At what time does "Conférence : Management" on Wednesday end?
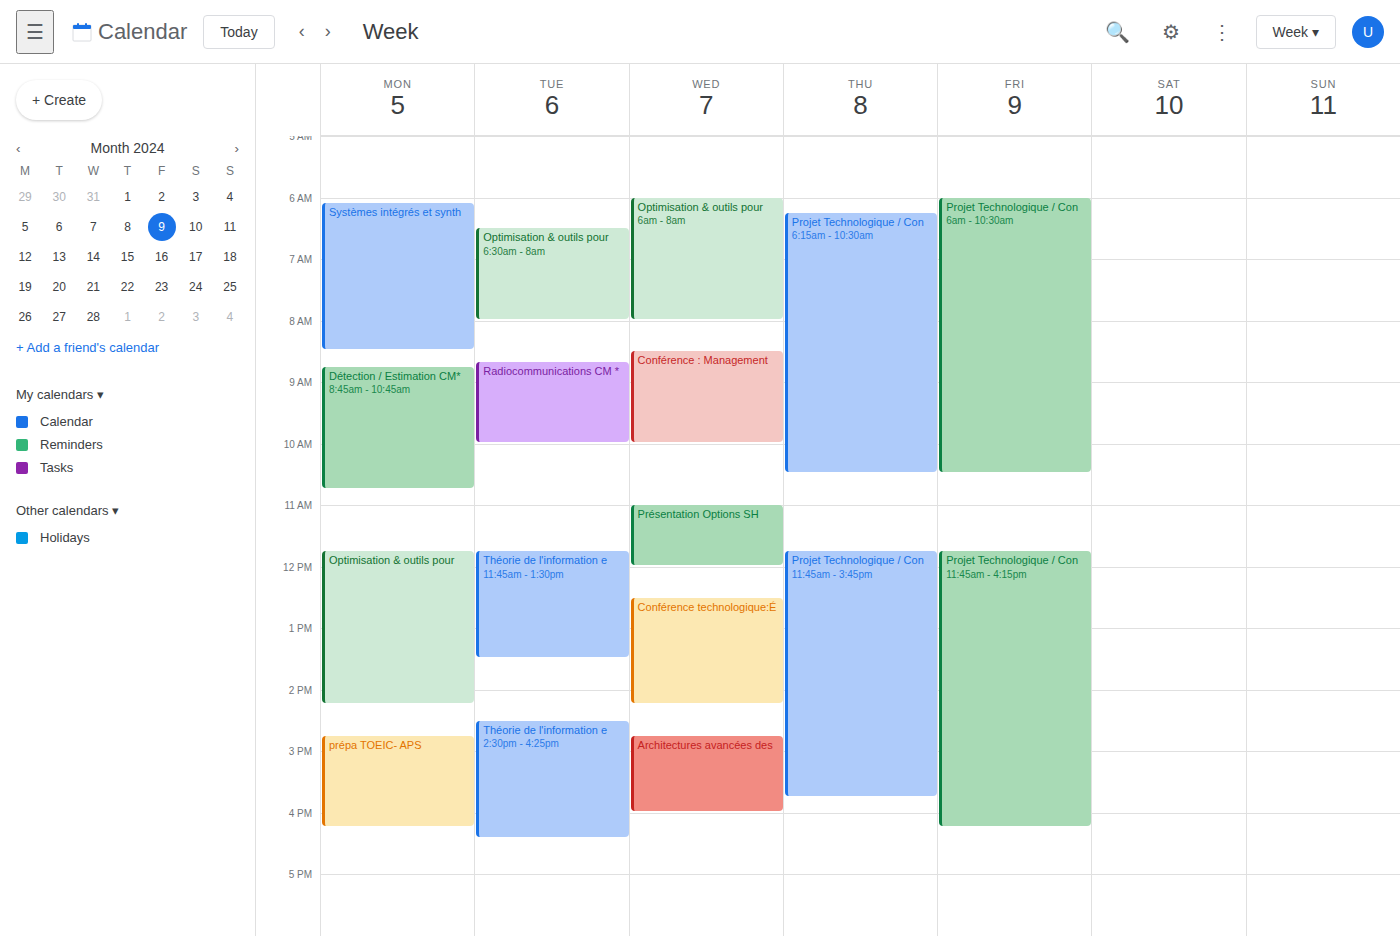
10:00 AM